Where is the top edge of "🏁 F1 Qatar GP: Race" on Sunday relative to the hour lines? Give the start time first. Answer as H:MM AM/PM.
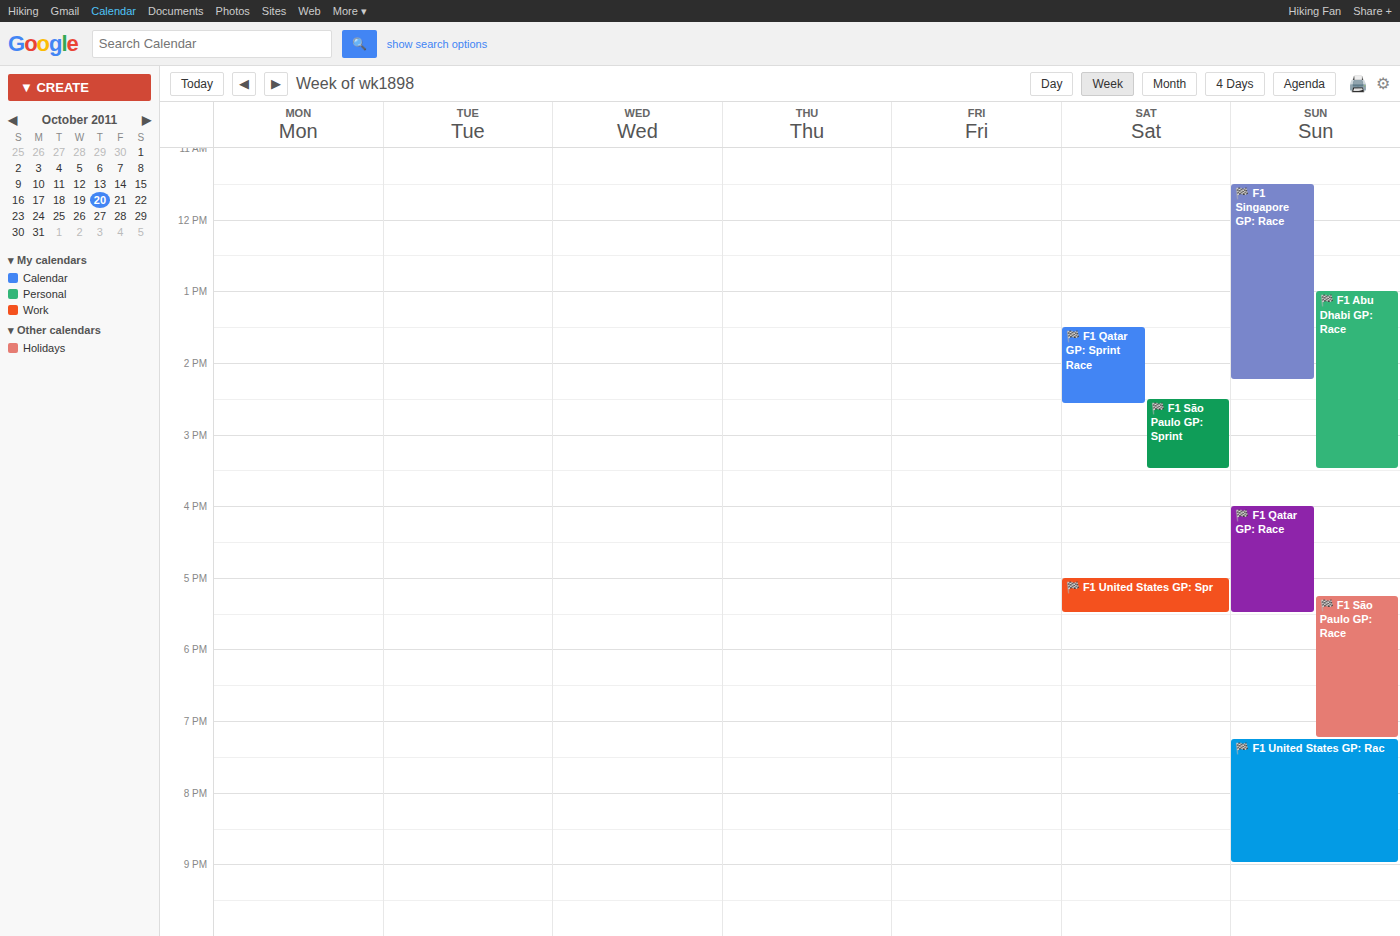
4:00 PM -- exactly on the 4 PM line.